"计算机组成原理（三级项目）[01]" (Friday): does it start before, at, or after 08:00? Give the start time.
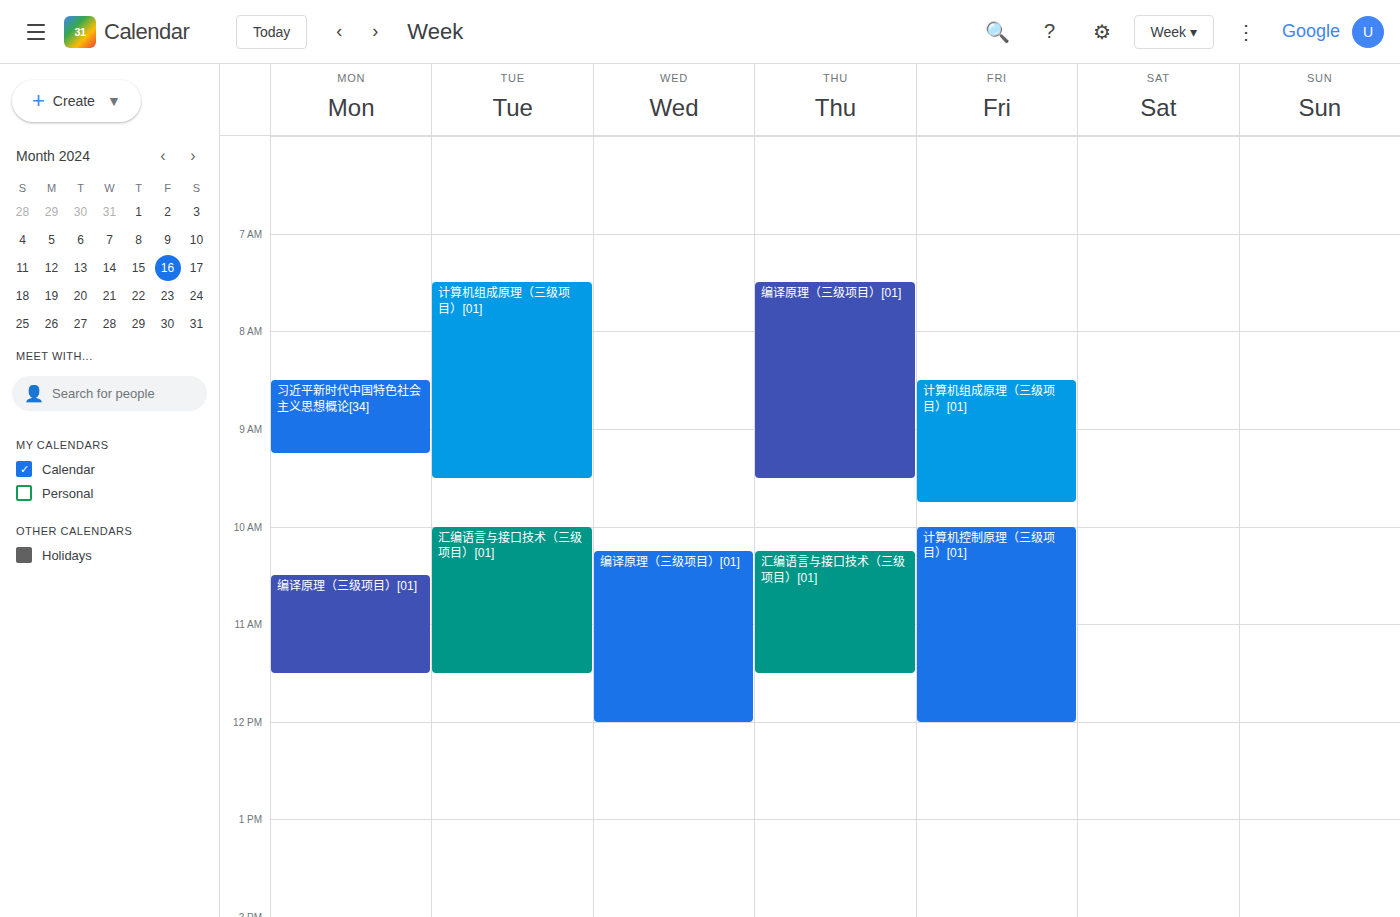
08:30 -- after 08:00, 30 minutes below the 08:00 line.